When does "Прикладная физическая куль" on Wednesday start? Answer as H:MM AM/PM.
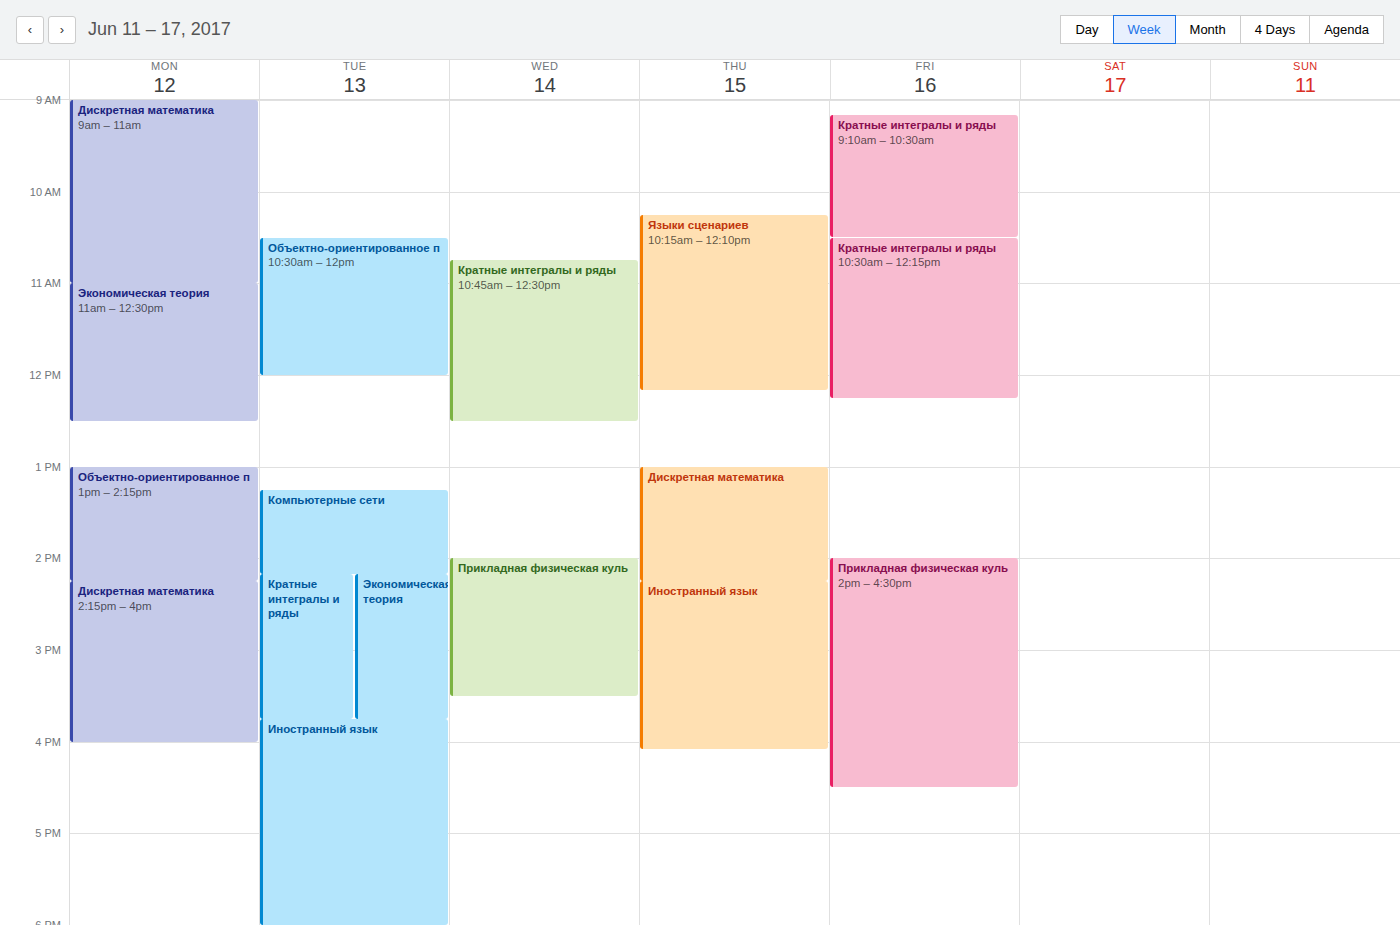
2:00 PM